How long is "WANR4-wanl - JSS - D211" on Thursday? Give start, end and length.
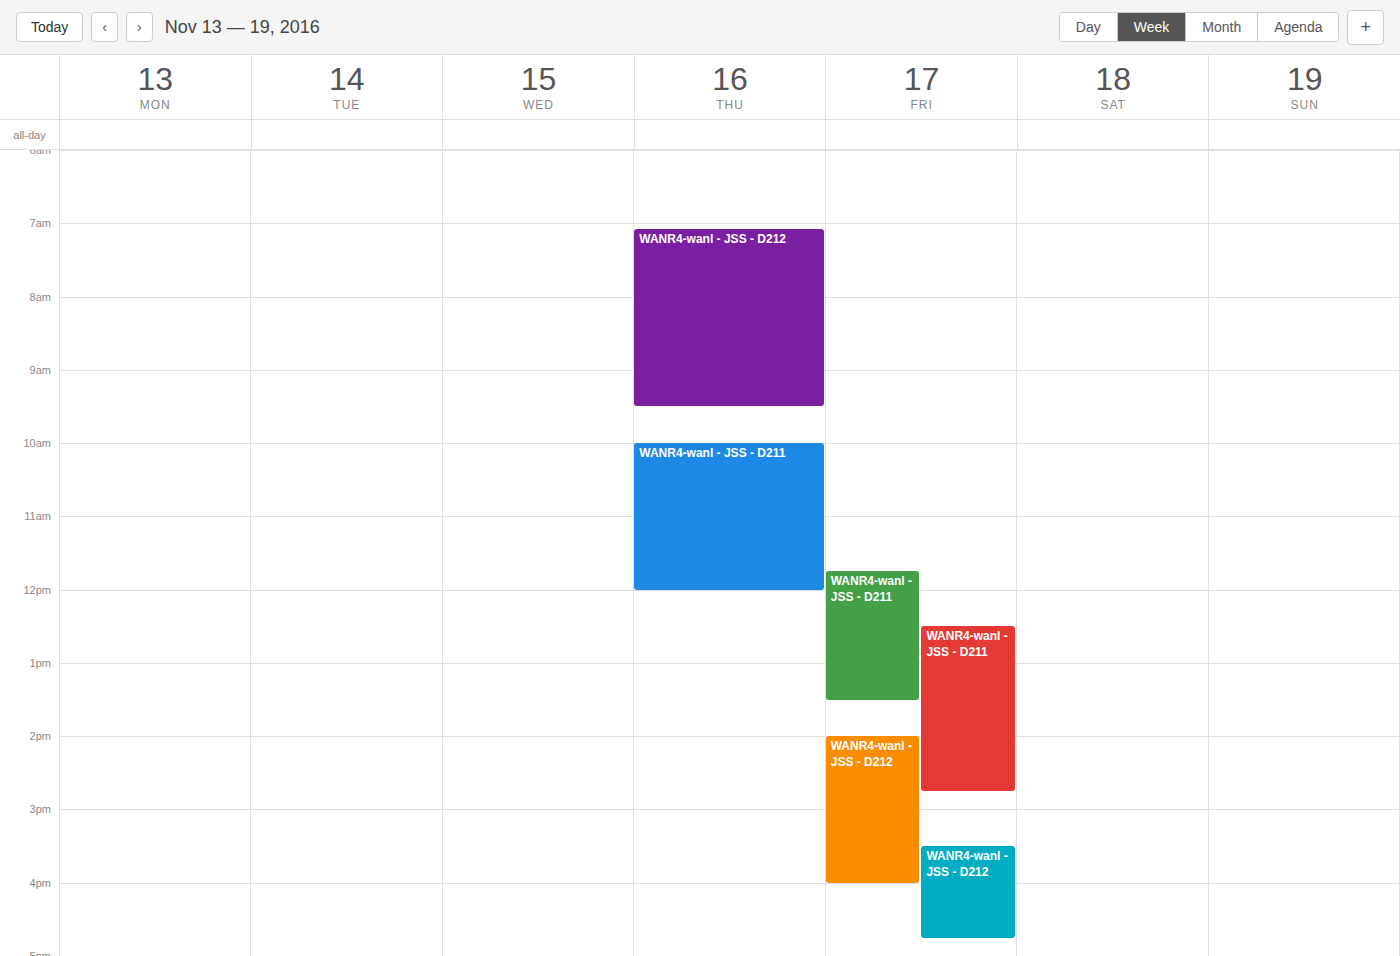
10:00 AM to 12:00 PM, 2 hours